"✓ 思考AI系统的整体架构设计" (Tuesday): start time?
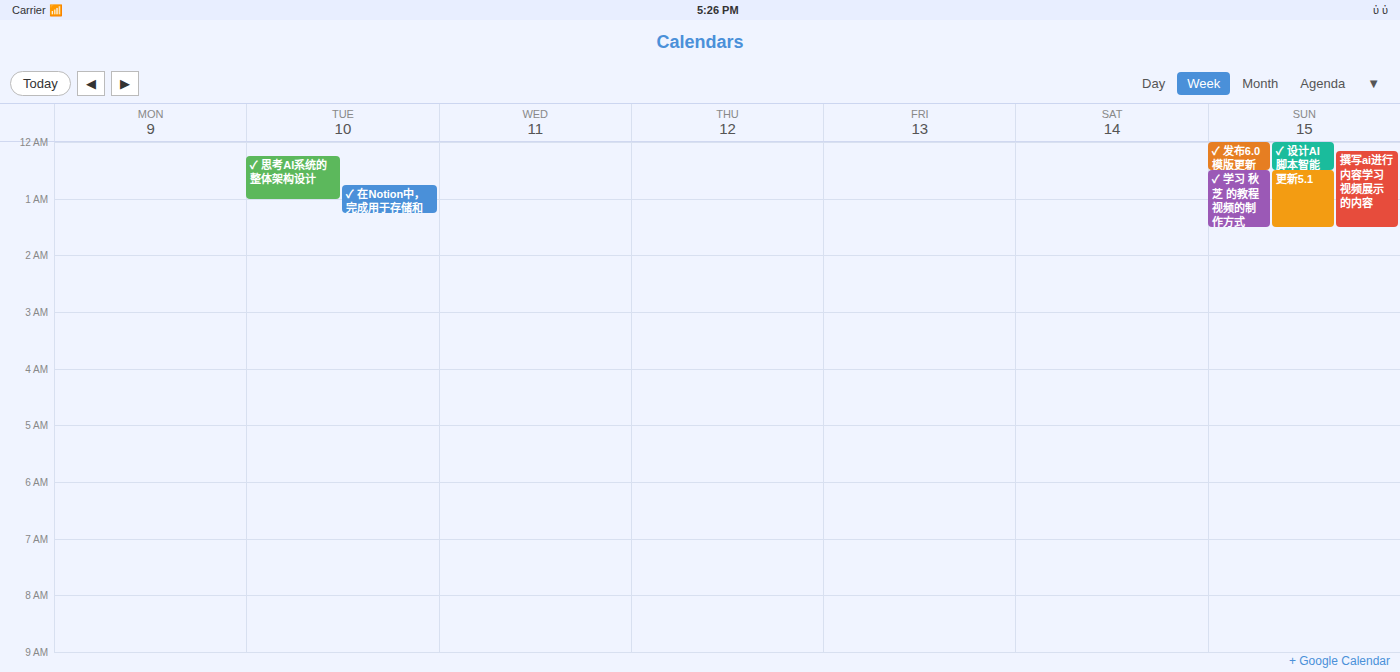
12:15 AM